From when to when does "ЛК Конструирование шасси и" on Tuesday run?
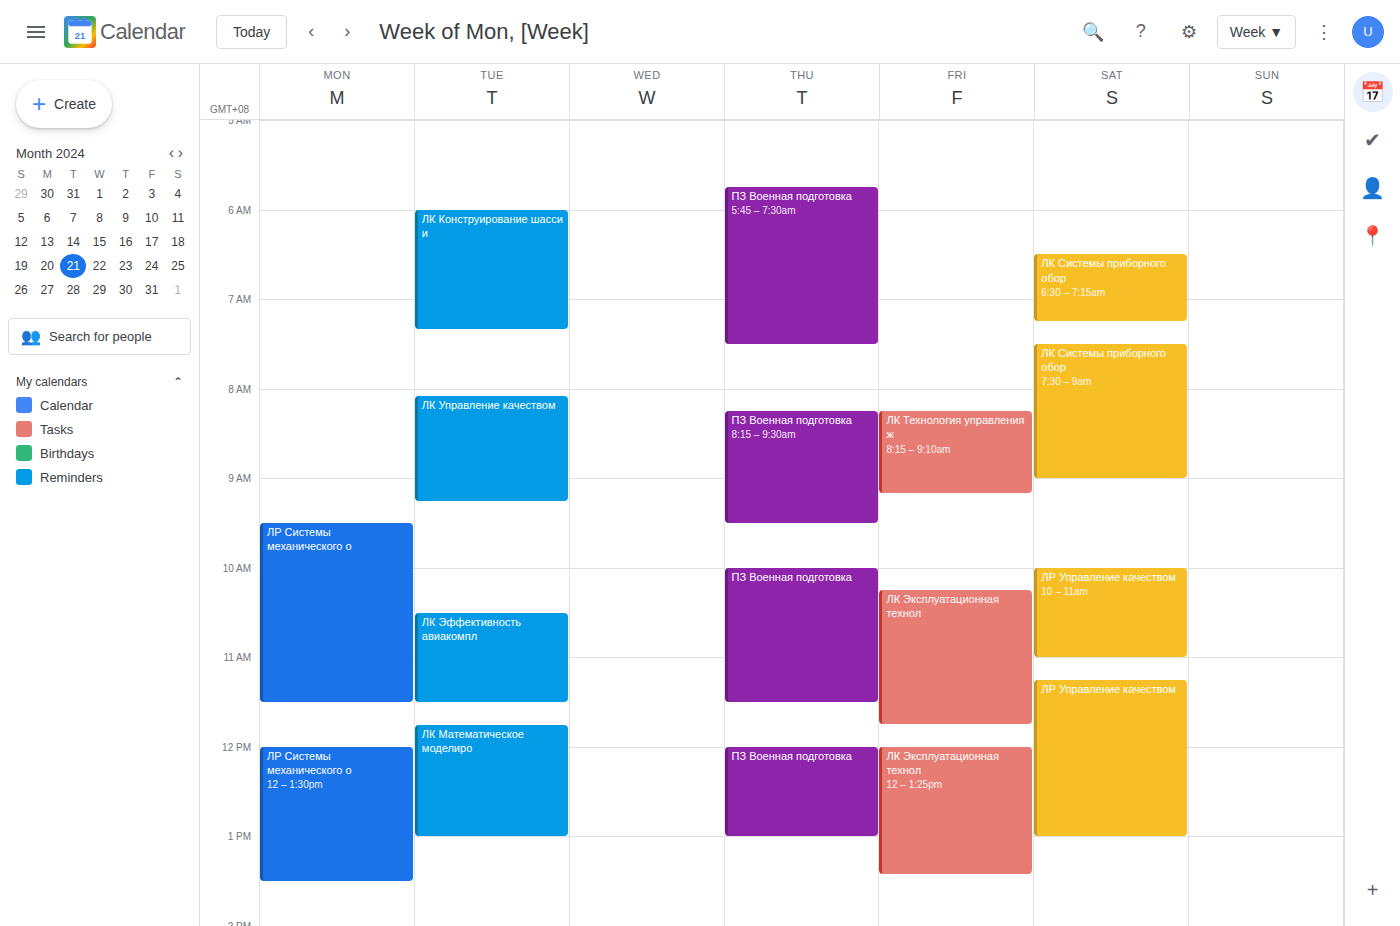
6:00 AM to 7:20 AM